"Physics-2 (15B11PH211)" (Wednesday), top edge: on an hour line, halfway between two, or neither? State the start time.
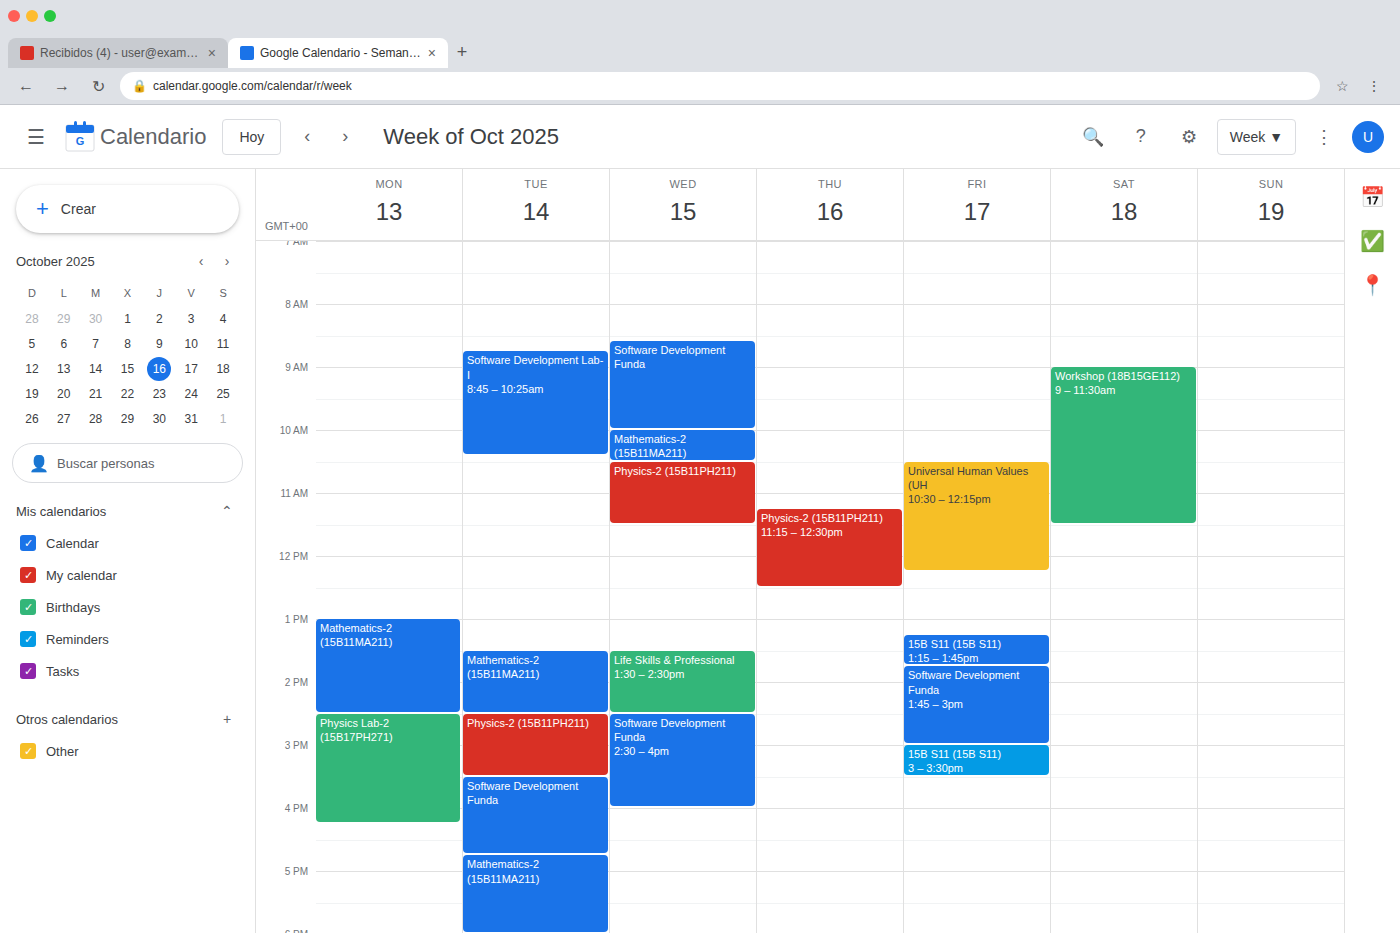
10:30 AM -- halfway between the 10 AM and 11 AM lines.